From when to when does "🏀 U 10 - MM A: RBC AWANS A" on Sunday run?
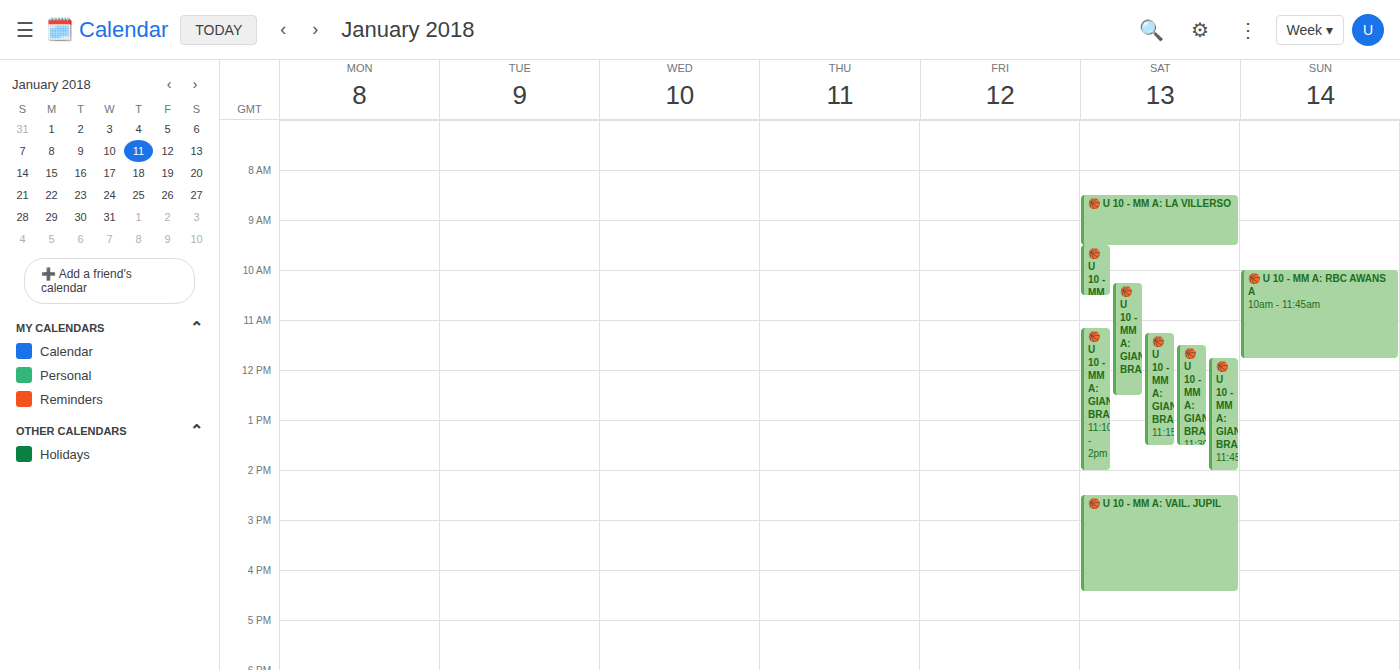
10:00 AM to 11:45 AM